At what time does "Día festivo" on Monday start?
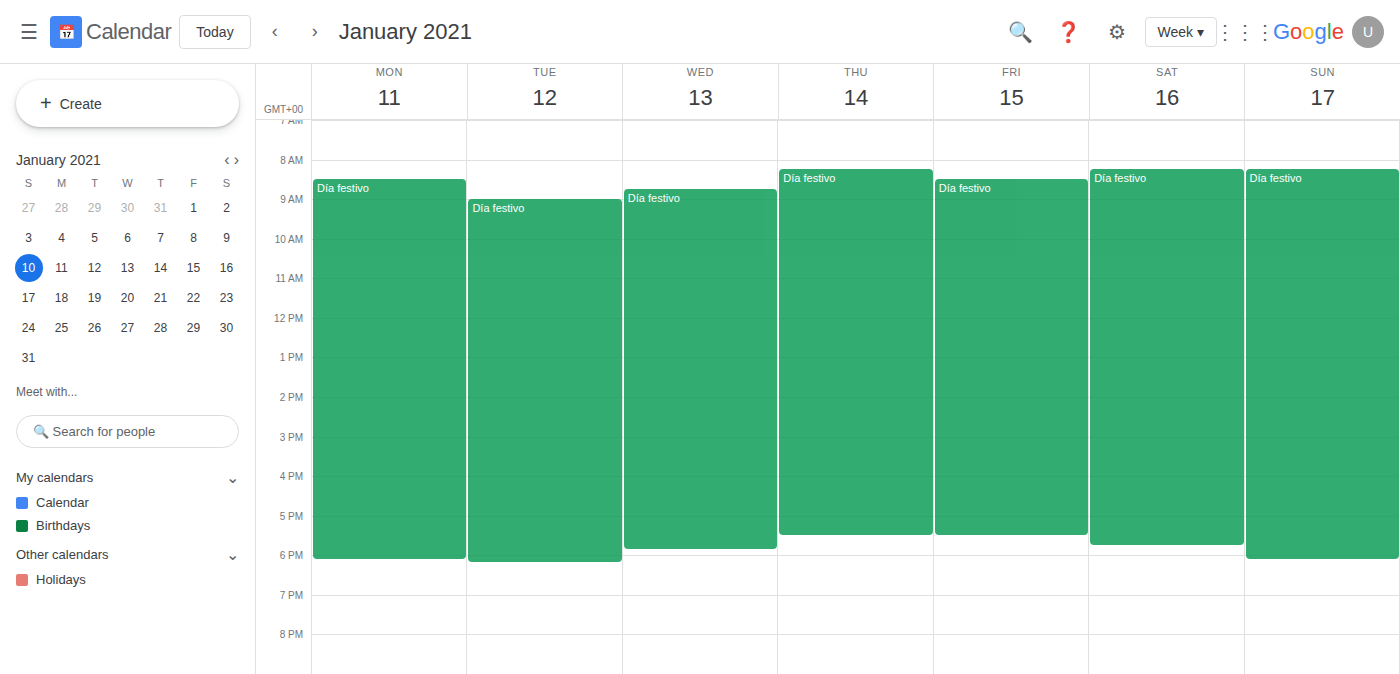
8:30 AM